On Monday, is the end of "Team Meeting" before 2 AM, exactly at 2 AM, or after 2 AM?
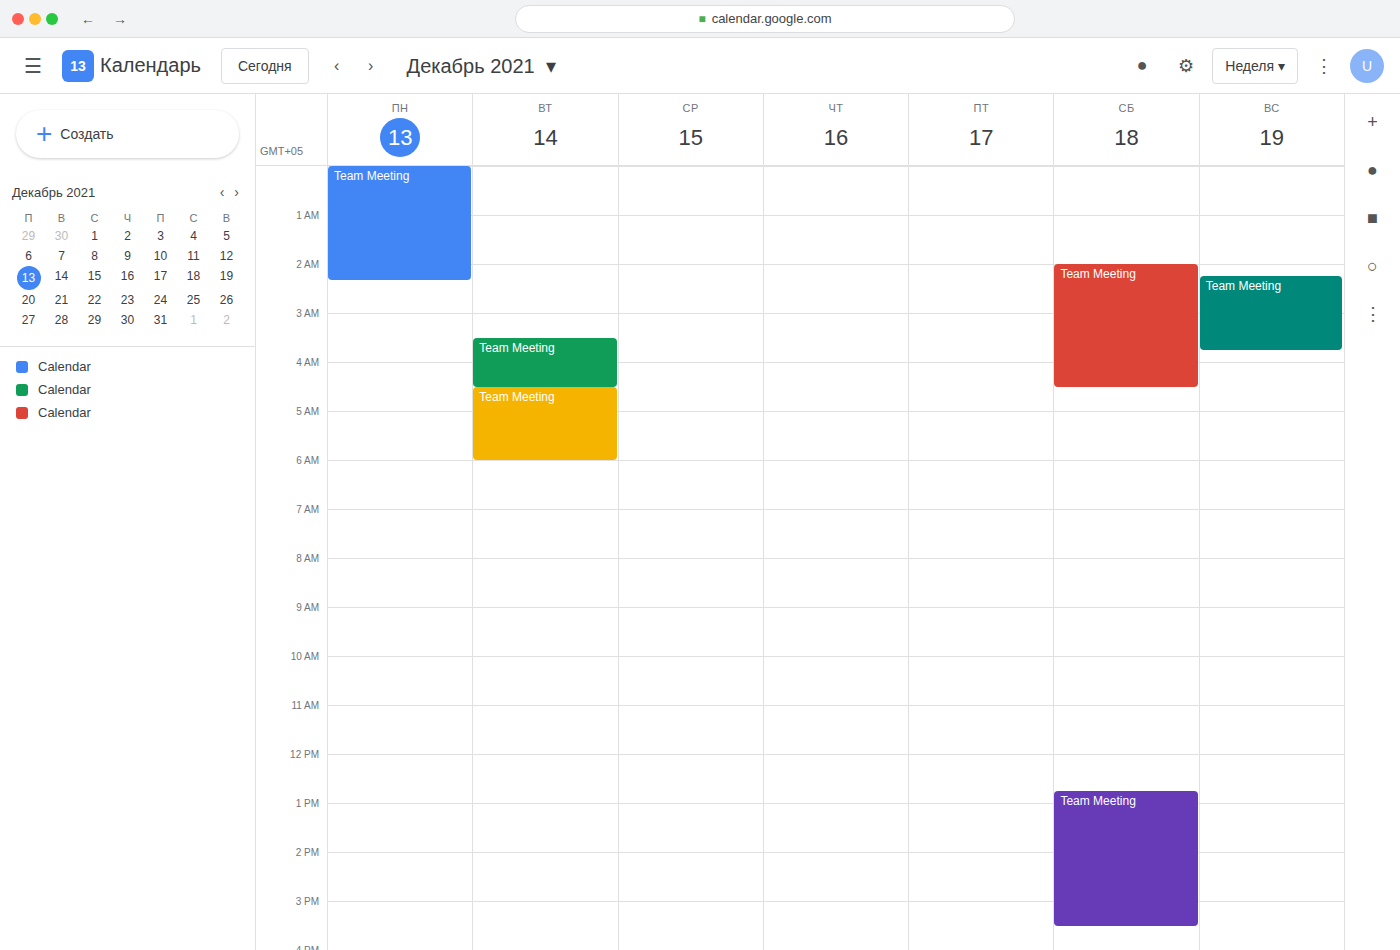
2:20 AM -- after 2 AM, 20 minutes below the 2 AM line.